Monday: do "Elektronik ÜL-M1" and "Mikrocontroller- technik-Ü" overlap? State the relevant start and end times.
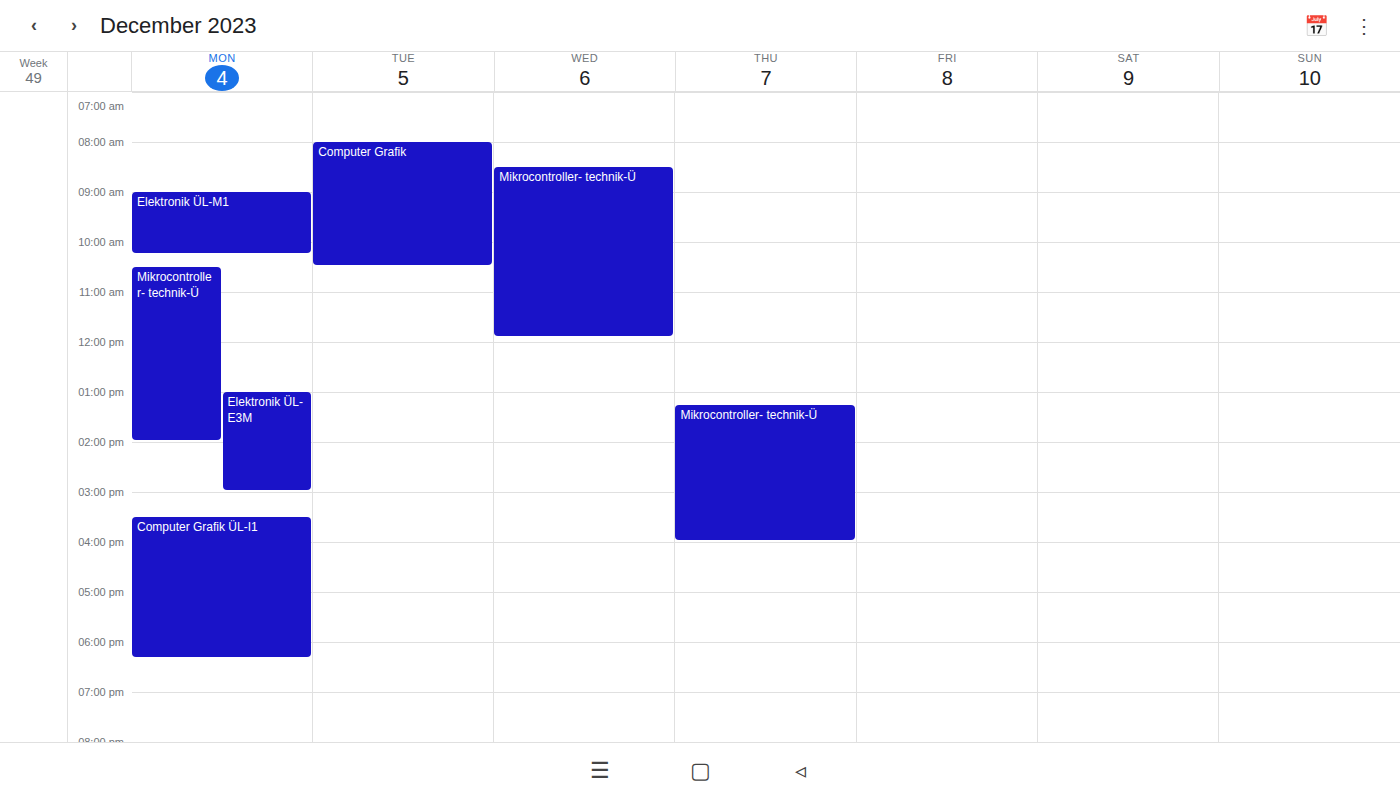
"Elektronik ÜL-M1" ends at 10:15 AM and "Mikrocontroller- technik-Ü" starts at 10:30 AM -- no overlap.